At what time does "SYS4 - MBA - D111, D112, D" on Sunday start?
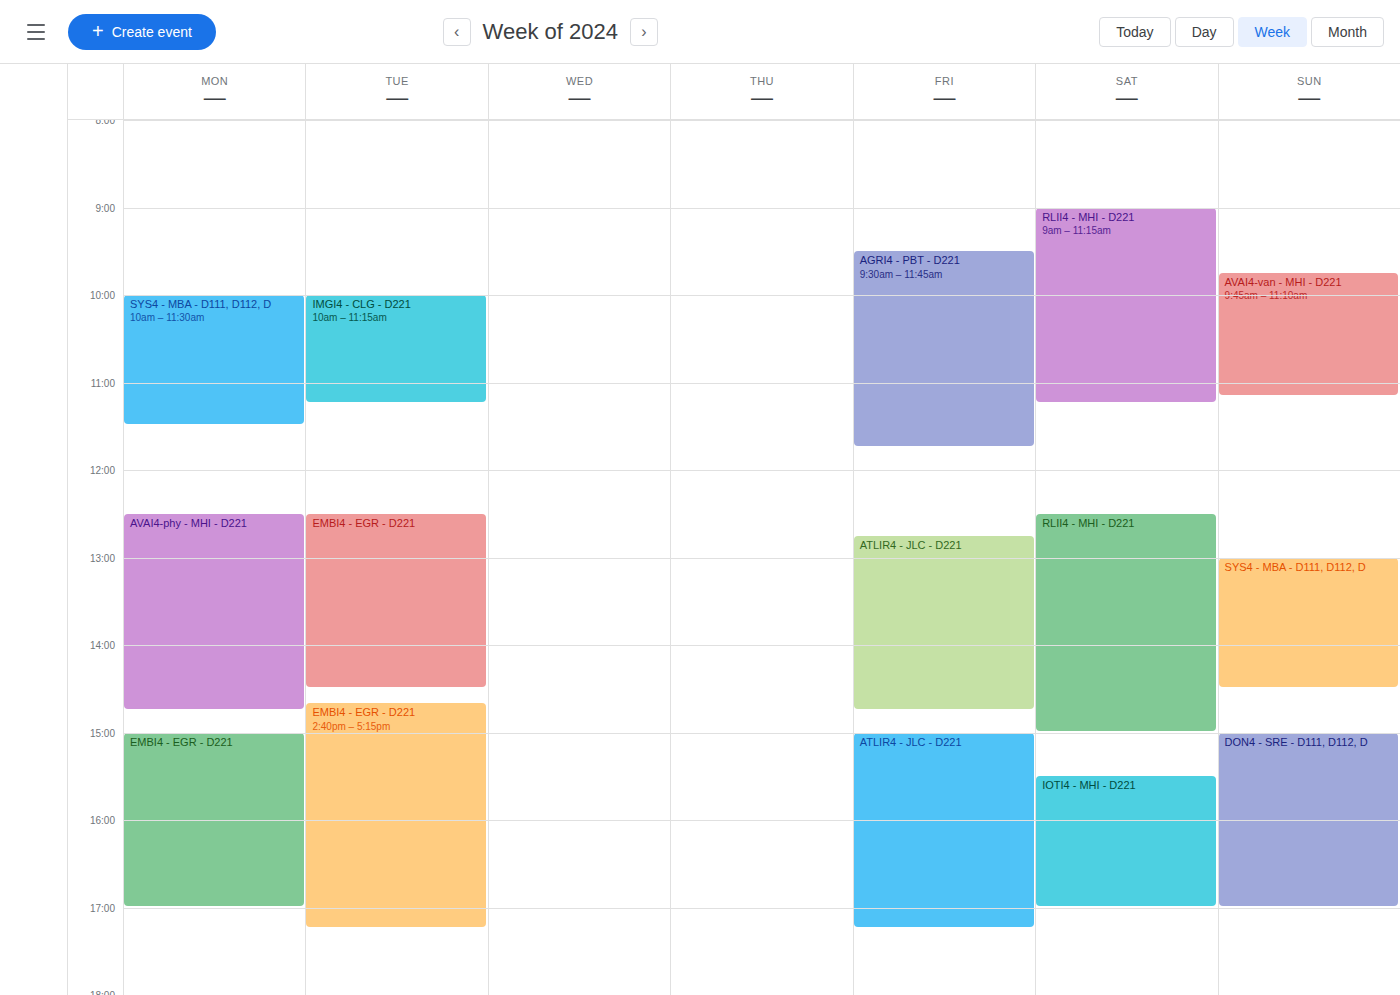
1:00 PM